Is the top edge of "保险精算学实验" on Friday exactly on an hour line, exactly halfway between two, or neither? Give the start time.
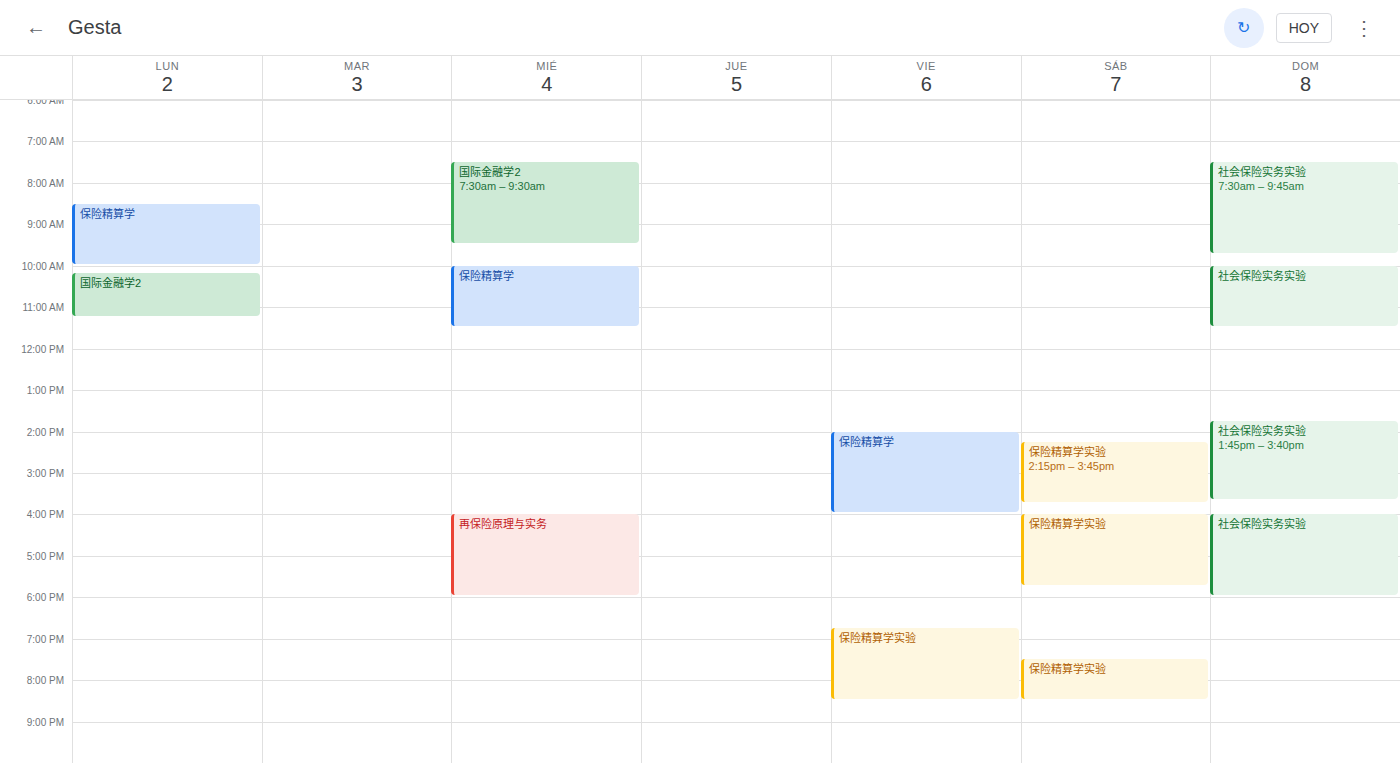
6:45 PM -- neither: three quarters of the way from the 6 PM line to the 7 PM line.